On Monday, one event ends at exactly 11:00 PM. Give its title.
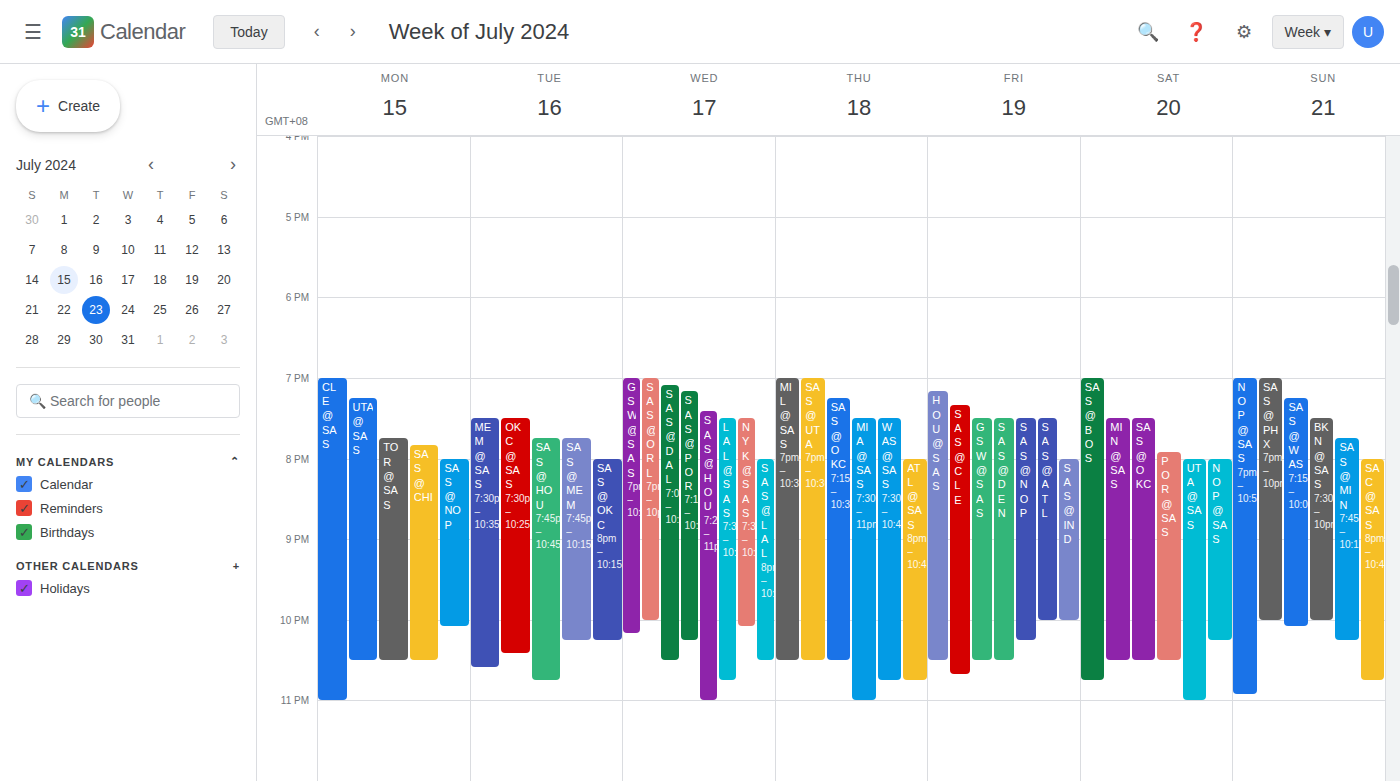
"CLE @ SAS"